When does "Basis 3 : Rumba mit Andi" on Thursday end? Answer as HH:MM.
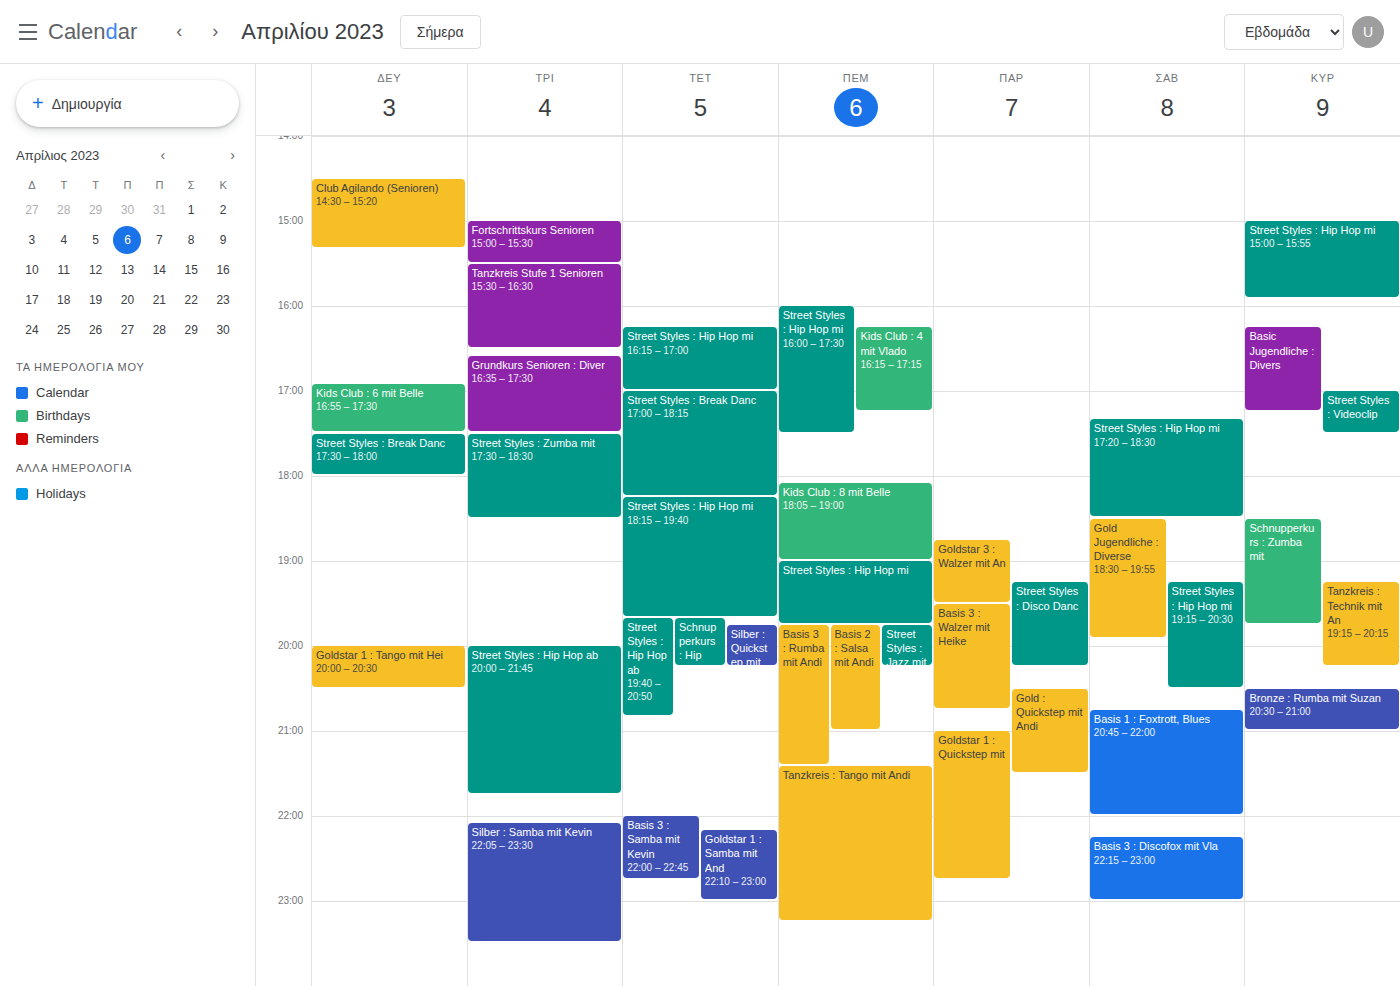
21:25